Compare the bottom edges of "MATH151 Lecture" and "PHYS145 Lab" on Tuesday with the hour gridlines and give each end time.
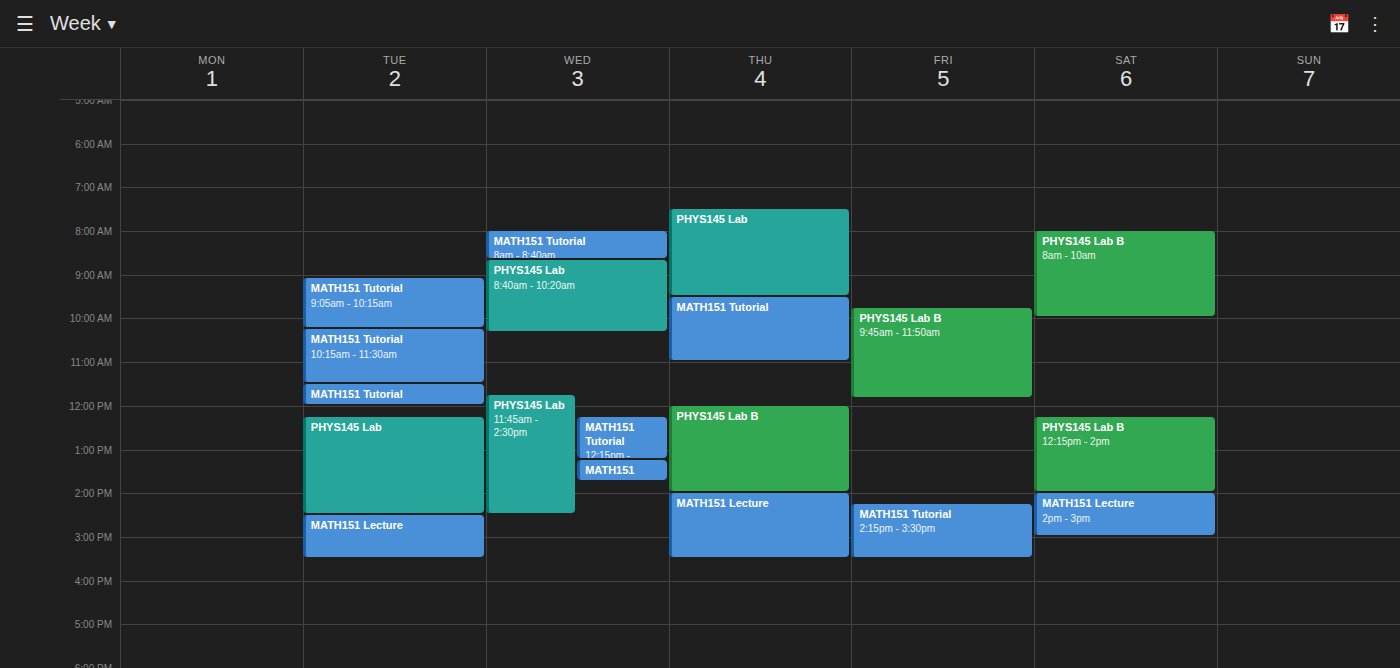
"MATH151 Lecture": 3:30 PM, halfway between the 3 PM and 4 PM lines. "PHYS145 Lab": 2:30 PM, halfway between the 2 PM and 3 PM lines.